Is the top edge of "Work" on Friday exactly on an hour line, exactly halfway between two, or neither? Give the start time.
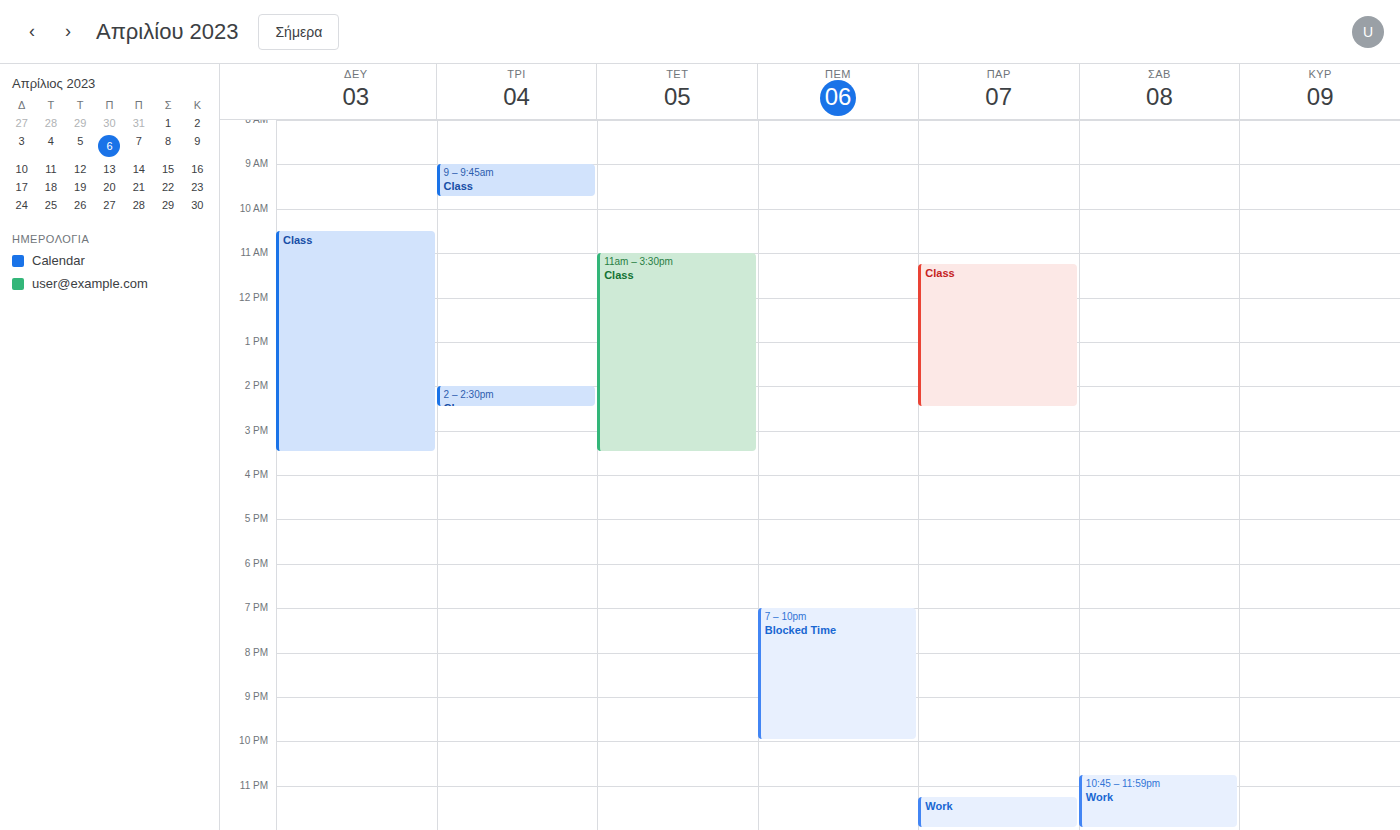
11:15 PM -- neither: a quarter of the way from the 11 PM line to the 12 AM line.